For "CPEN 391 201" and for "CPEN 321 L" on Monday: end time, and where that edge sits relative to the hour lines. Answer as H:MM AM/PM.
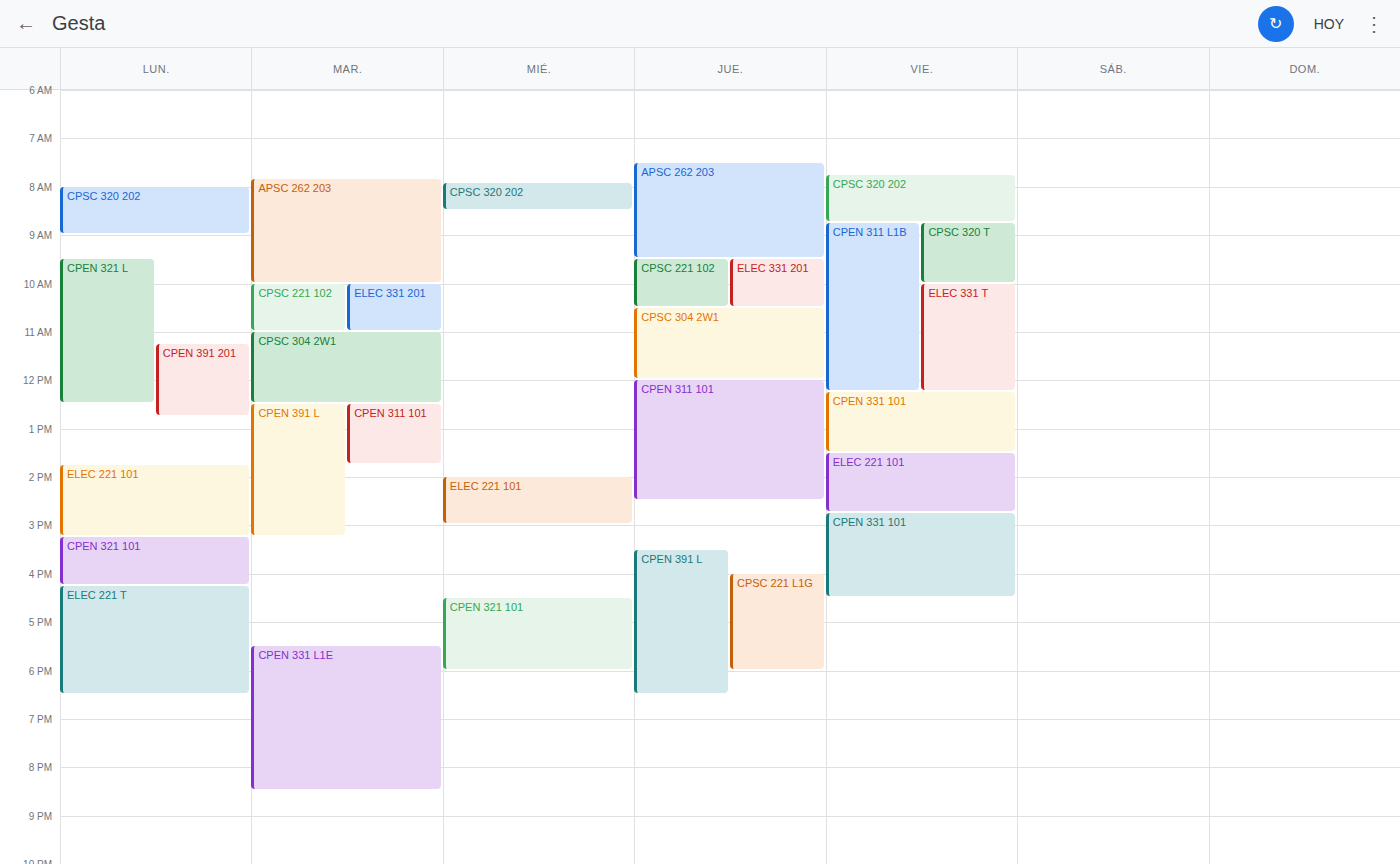
"CPEN 391 201": 12:45 PM, neither: three quarters of the way from the 12 PM line to the 1 PM line. "CPEN 321 L": 12:30 PM, halfway between the 12 PM and 1 PM lines.